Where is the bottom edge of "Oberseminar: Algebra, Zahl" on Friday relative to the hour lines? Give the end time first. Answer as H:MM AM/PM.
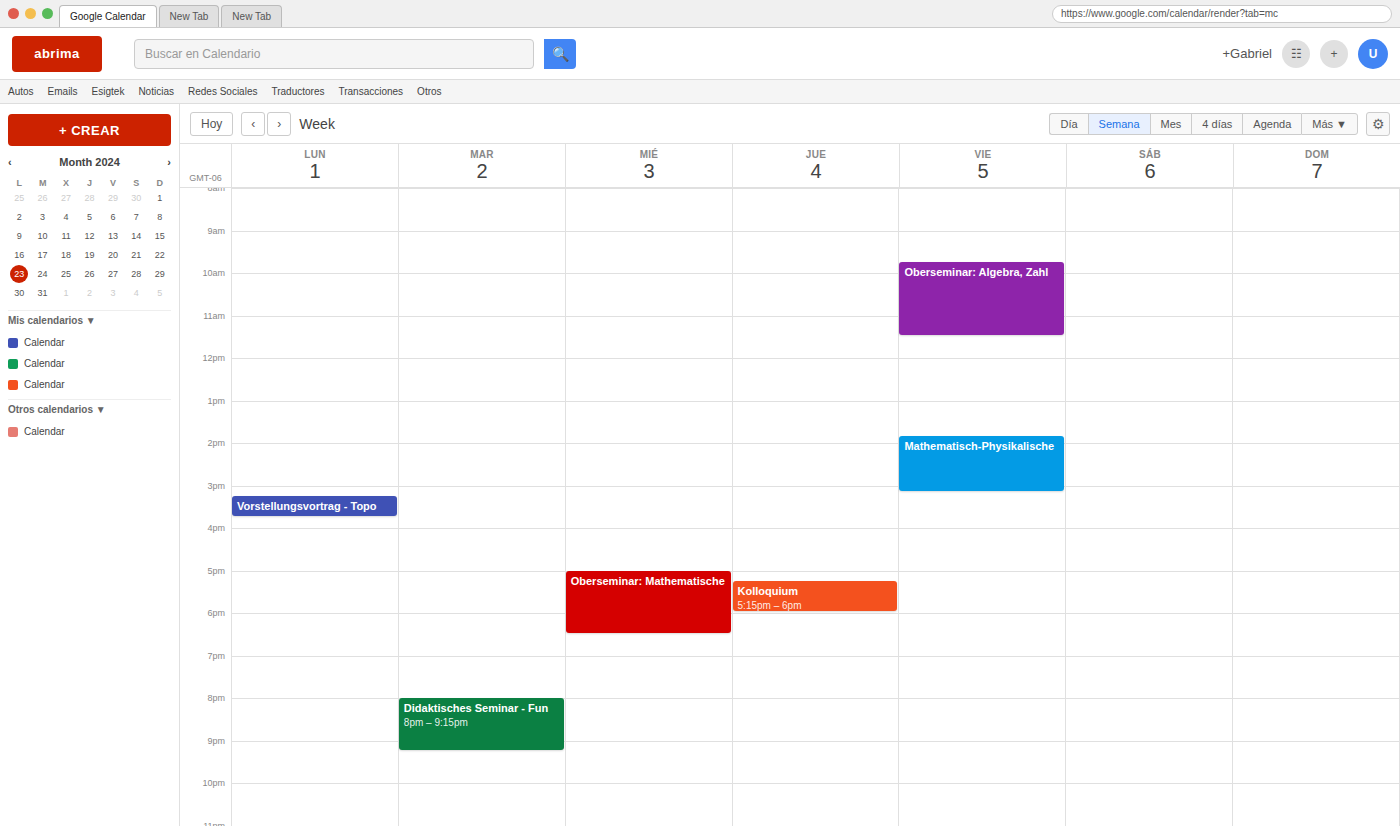
11:30 AM -- halfway between the 11 AM and 12 PM lines.